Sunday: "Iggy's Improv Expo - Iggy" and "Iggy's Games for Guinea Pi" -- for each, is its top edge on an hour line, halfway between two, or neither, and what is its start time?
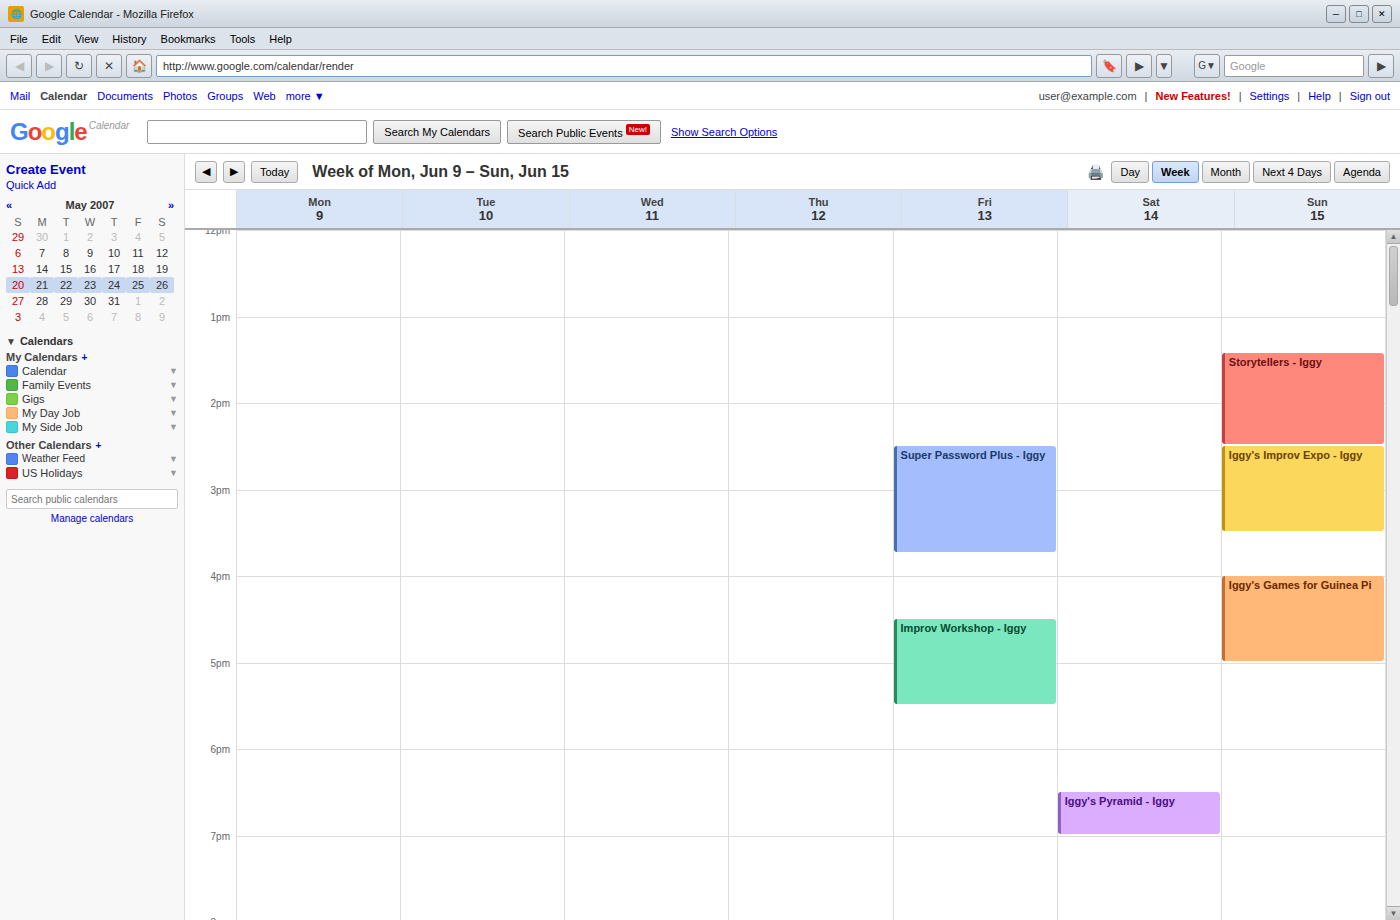
"Iggy's Improv Expo - Iggy": 2:30 PM, halfway between the 2 PM and 3 PM lines. "Iggy's Games for Guinea Pi": 4:00 PM, exactly on the 4 PM line.